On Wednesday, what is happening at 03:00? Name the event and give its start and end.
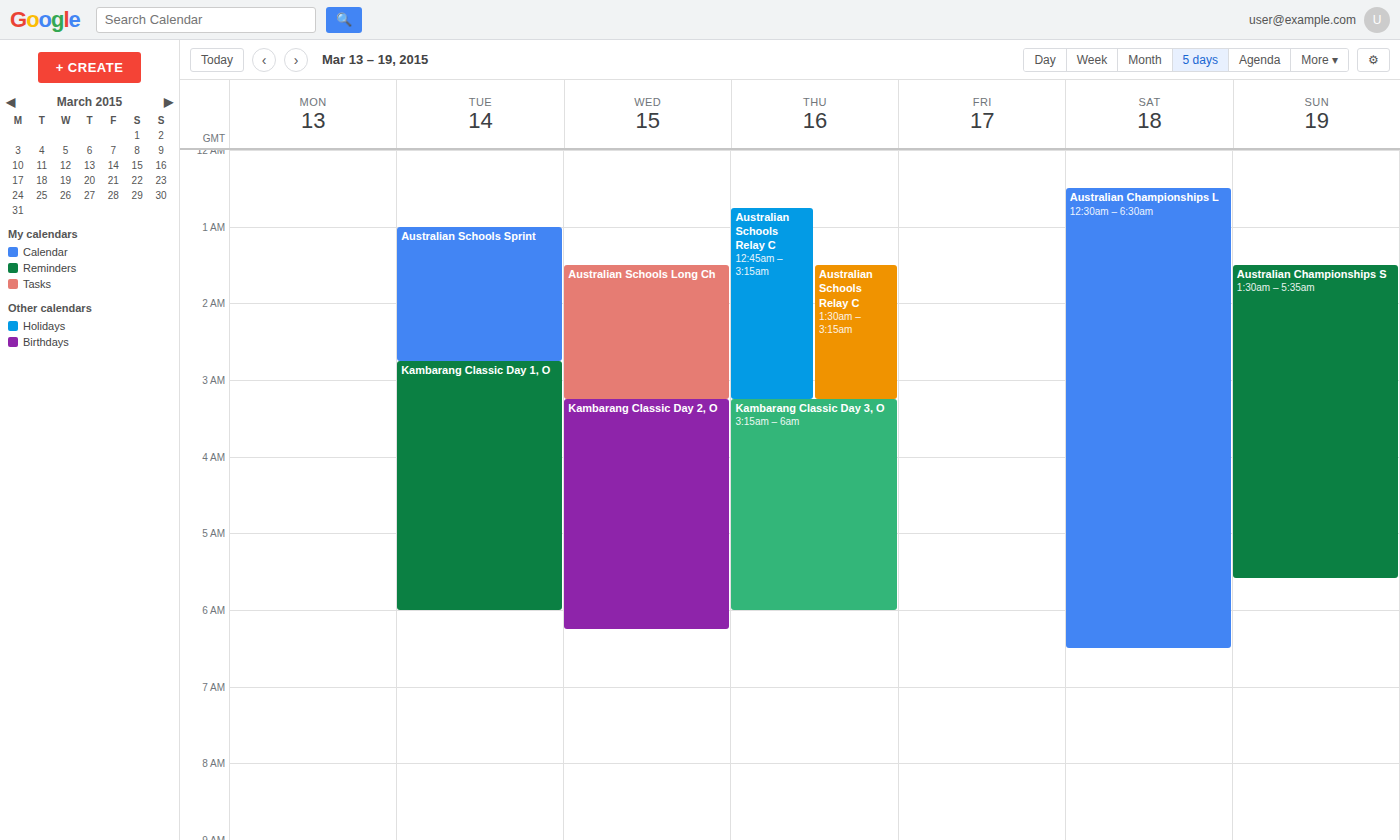
"Australian Schools Long Ch", 01:30 to 03:15